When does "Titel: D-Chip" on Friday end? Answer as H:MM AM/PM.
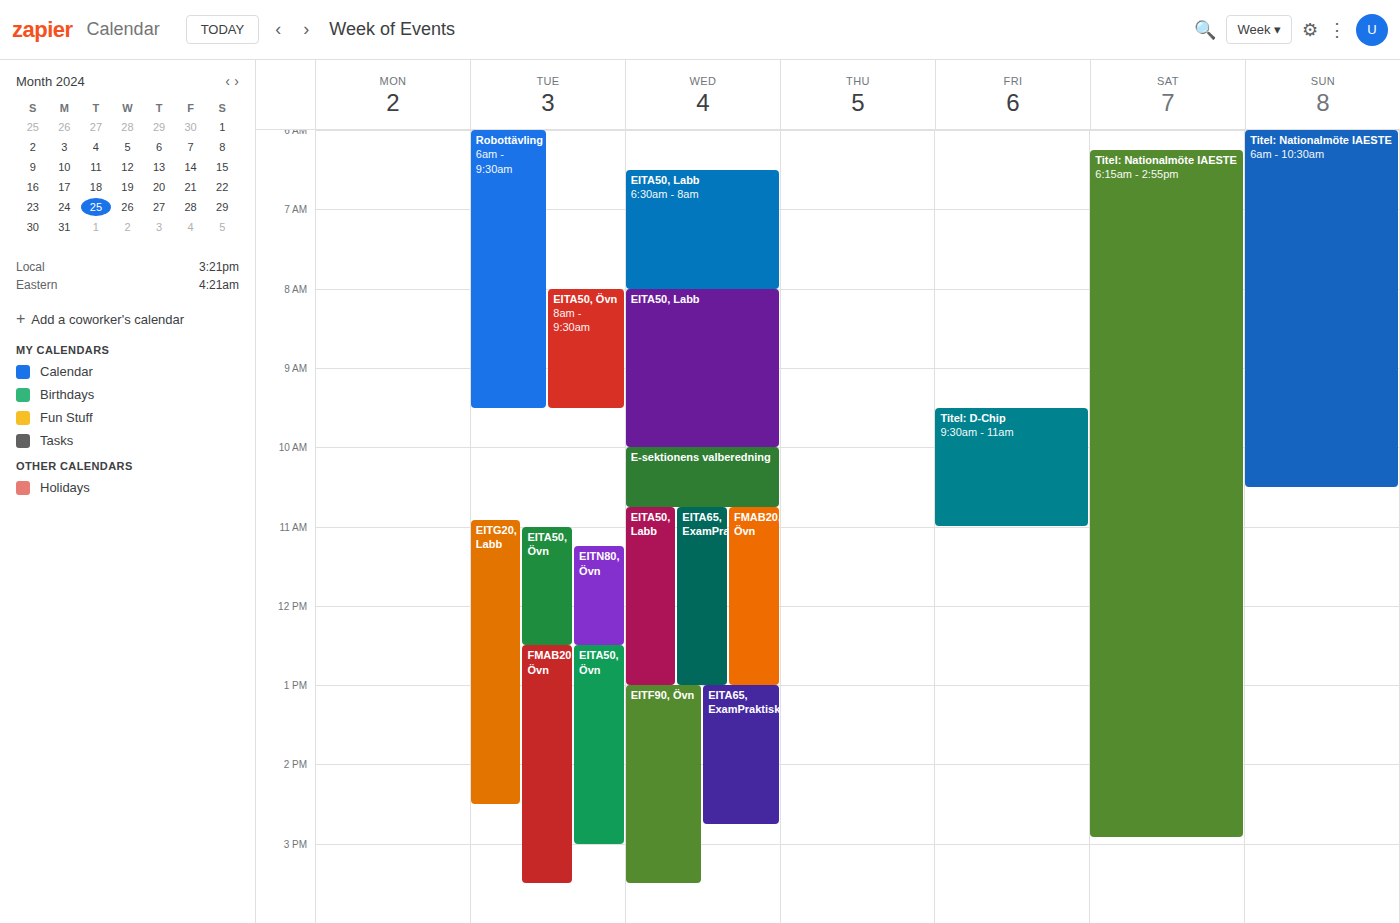
11:00 AM